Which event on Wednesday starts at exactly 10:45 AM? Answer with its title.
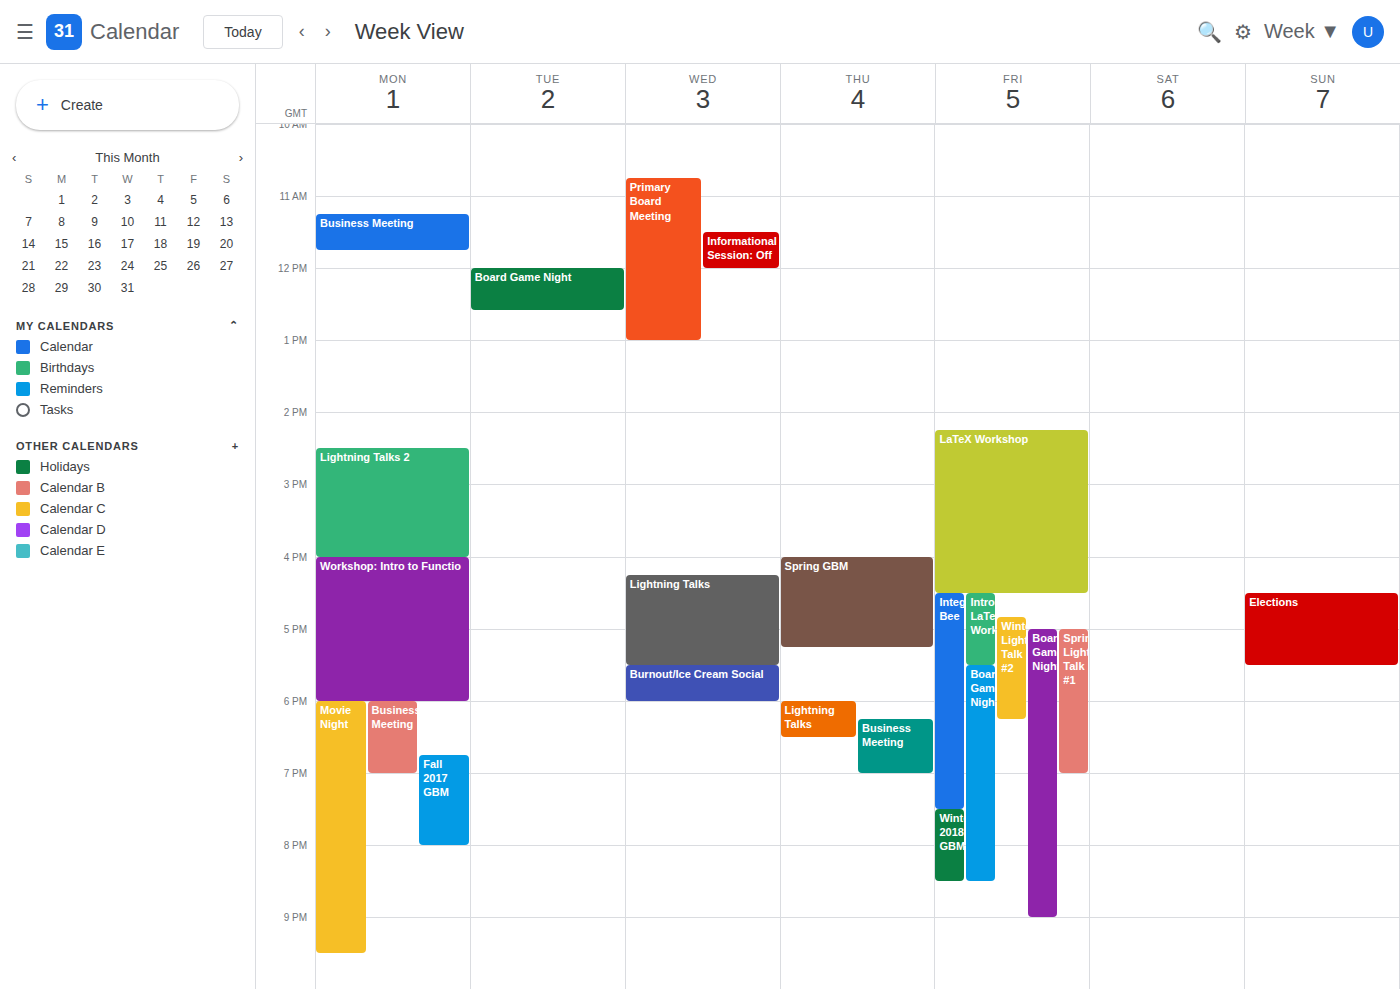
"Primary Board Meeting"